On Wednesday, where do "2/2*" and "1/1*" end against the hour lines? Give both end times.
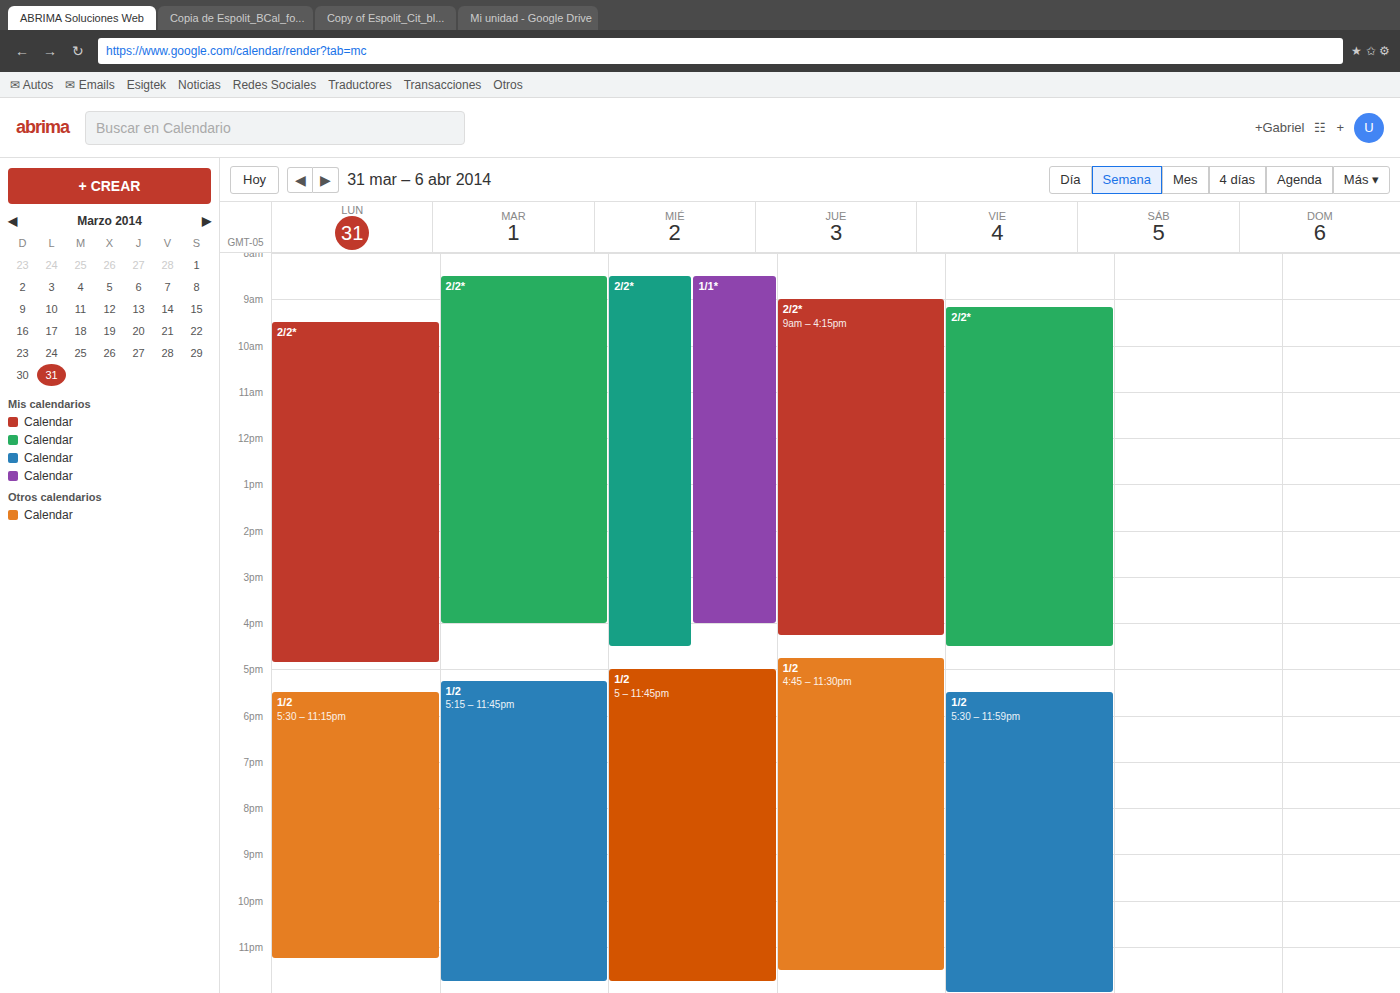
"2/2*": 4:30 PM, halfway between the 4 PM and 5 PM lines. "1/1*": 4:00 PM, exactly on the 4 PM line.